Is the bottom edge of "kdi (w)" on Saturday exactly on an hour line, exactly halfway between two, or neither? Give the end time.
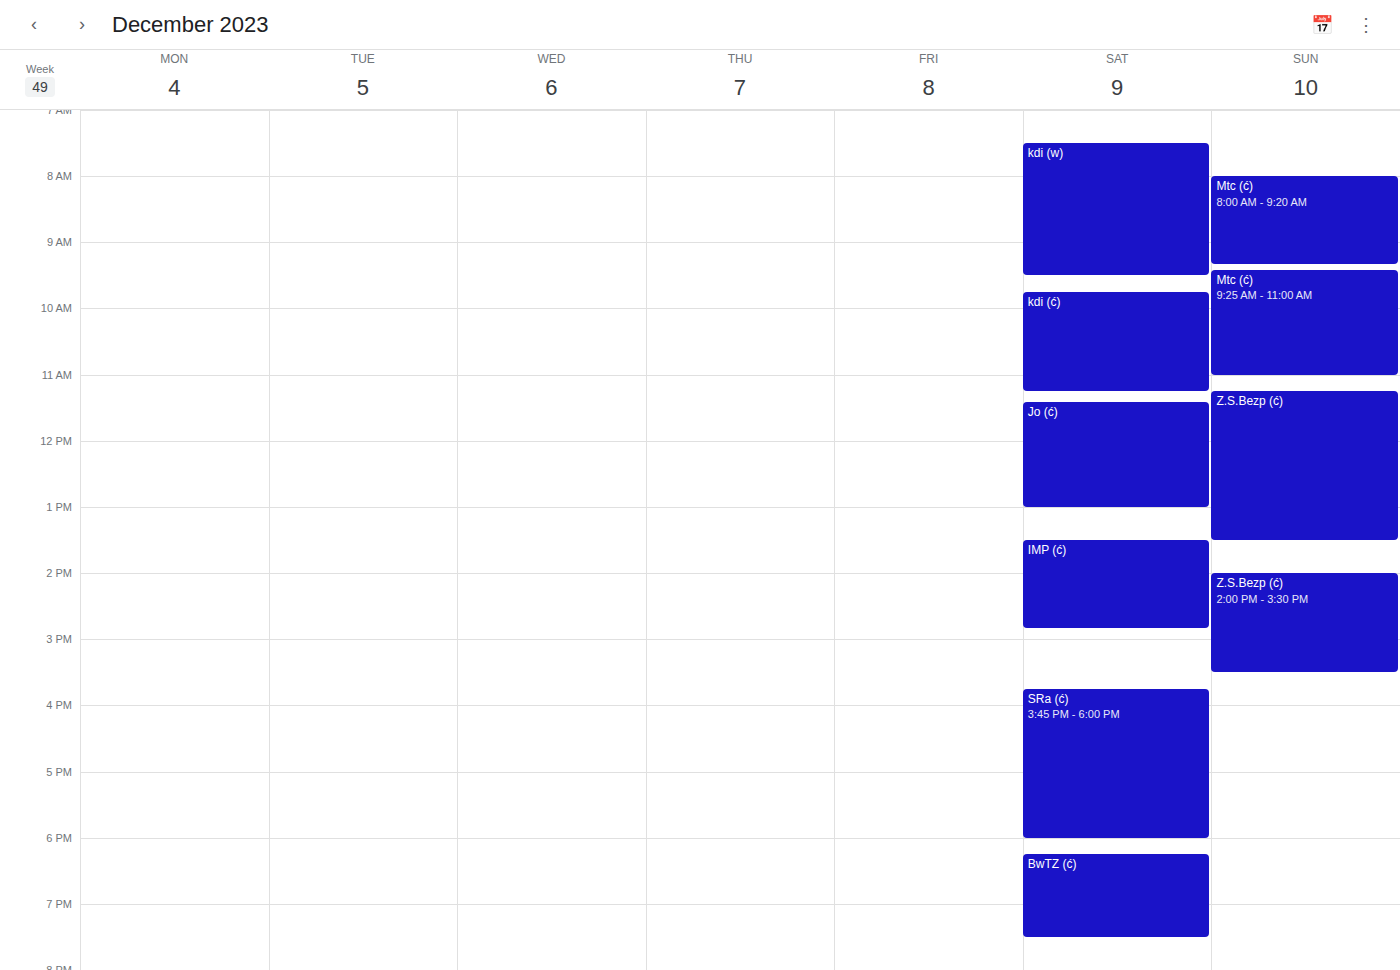
9:30 AM -- halfway between the 9 AM and 10 AM lines.